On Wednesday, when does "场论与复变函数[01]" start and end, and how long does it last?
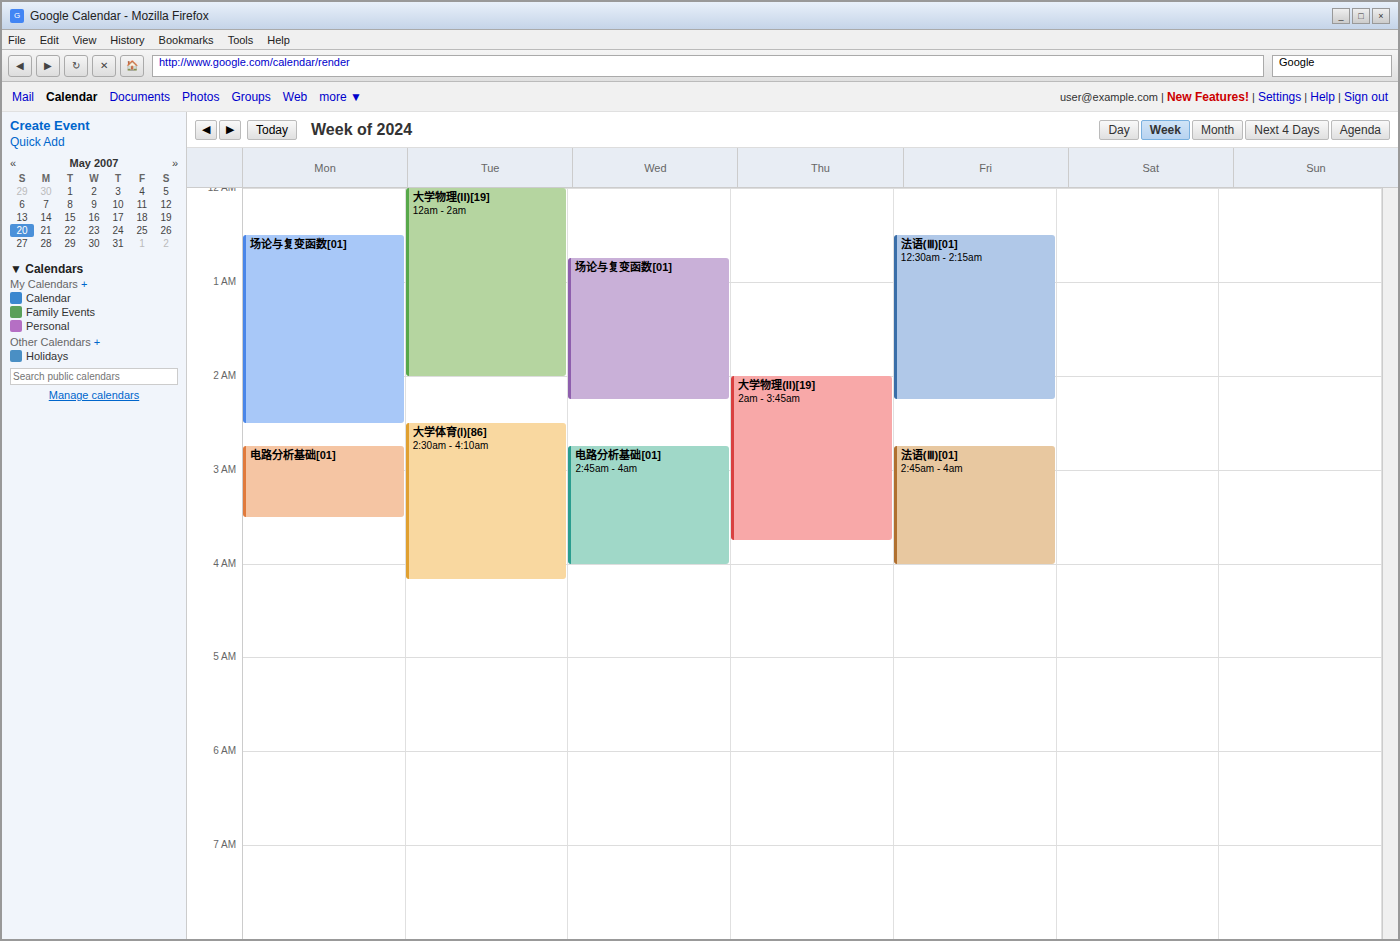
12:45 AM to 2:15 AM, 1 hour 30 minutes